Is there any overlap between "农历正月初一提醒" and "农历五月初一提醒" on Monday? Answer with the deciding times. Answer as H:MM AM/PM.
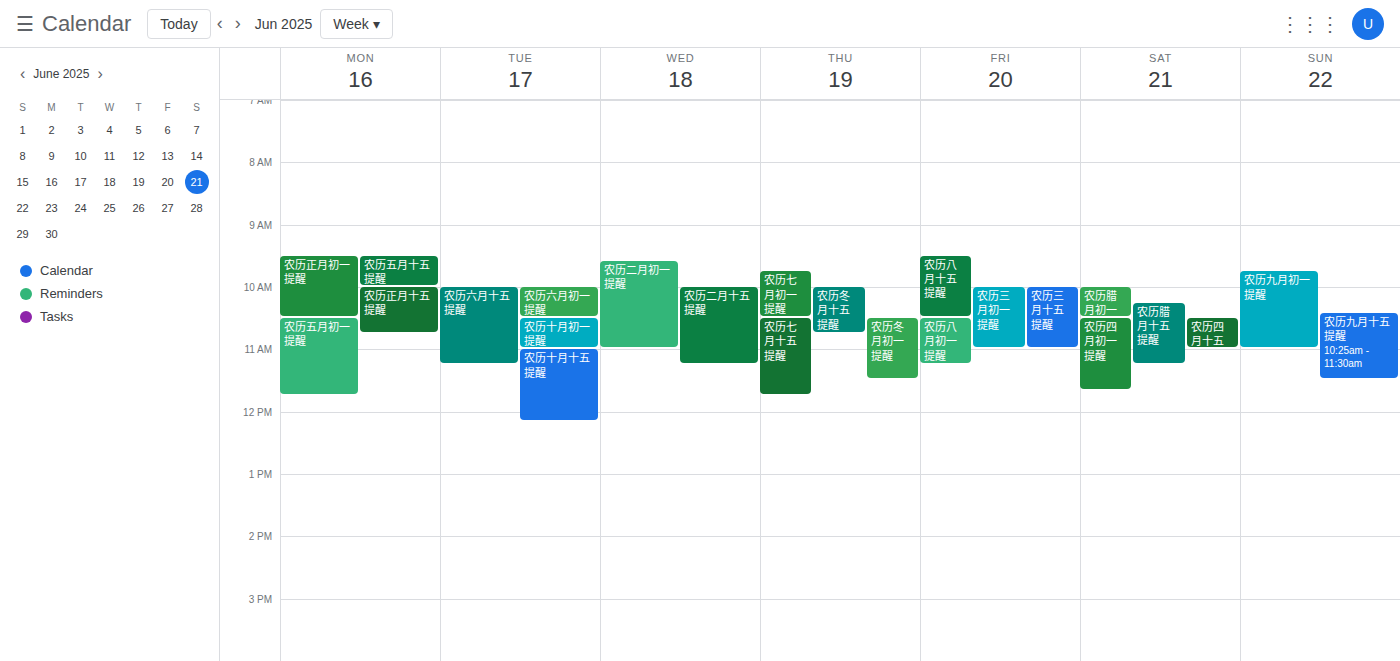
"农历正月初一提醒" ends at 10:30 AM, exactly when "农历五月初一提醒" starts -- they touch but do not overlap.